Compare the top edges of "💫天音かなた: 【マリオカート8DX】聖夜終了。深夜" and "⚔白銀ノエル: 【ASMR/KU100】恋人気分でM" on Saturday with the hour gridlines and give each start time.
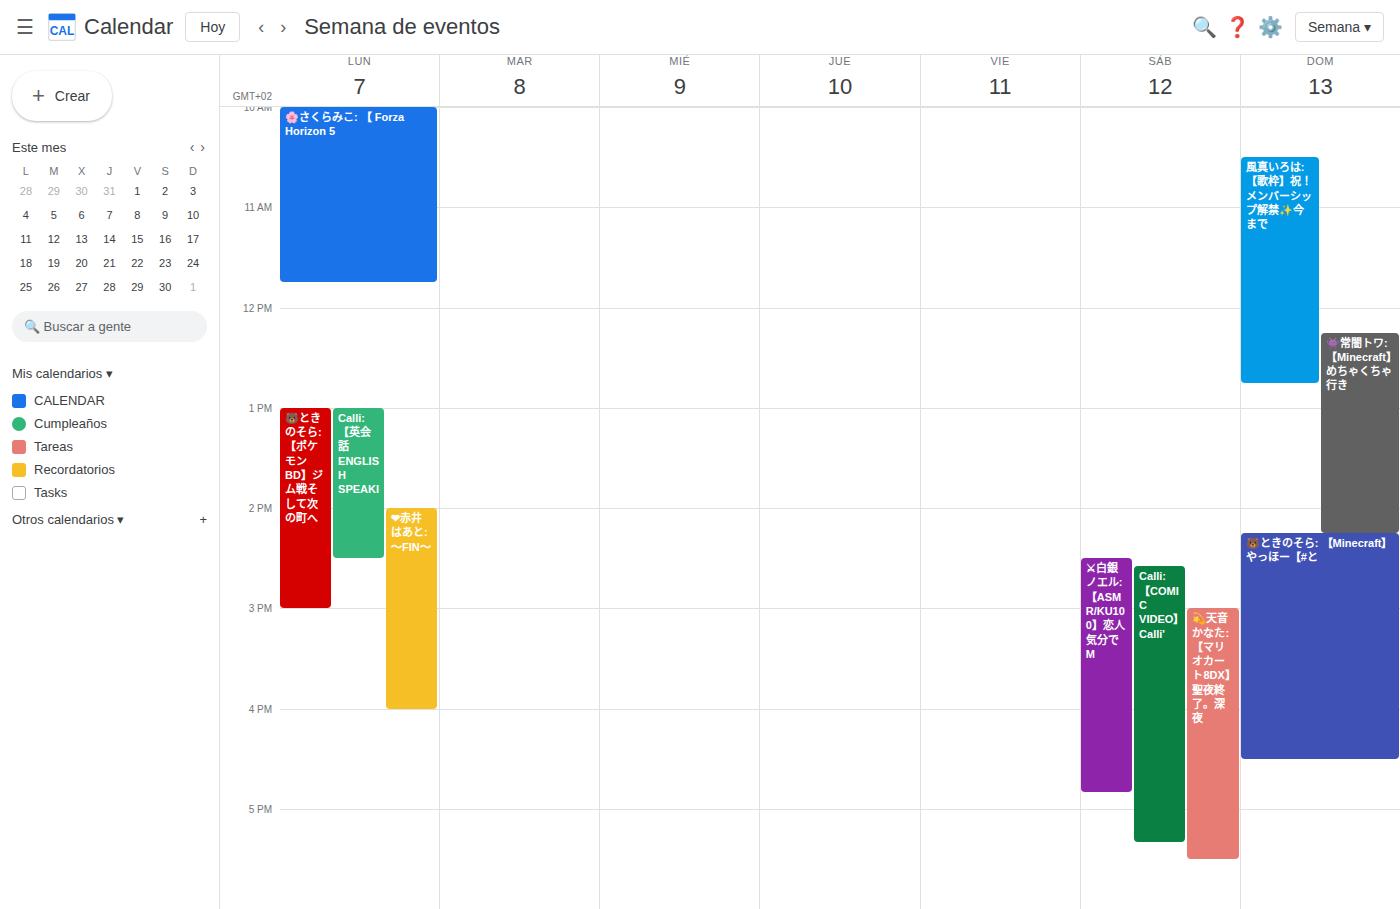
"💫天音かなた: 【マリオカート8DX】聖夜終了。深夜": 3:00 PM, exactly on the 3 PM line. "⚔白銀ノエル: 【ASMR/KU100】恋人気分でM": 2:30 PM, halfway between the 2 PM and 3 PM lines.